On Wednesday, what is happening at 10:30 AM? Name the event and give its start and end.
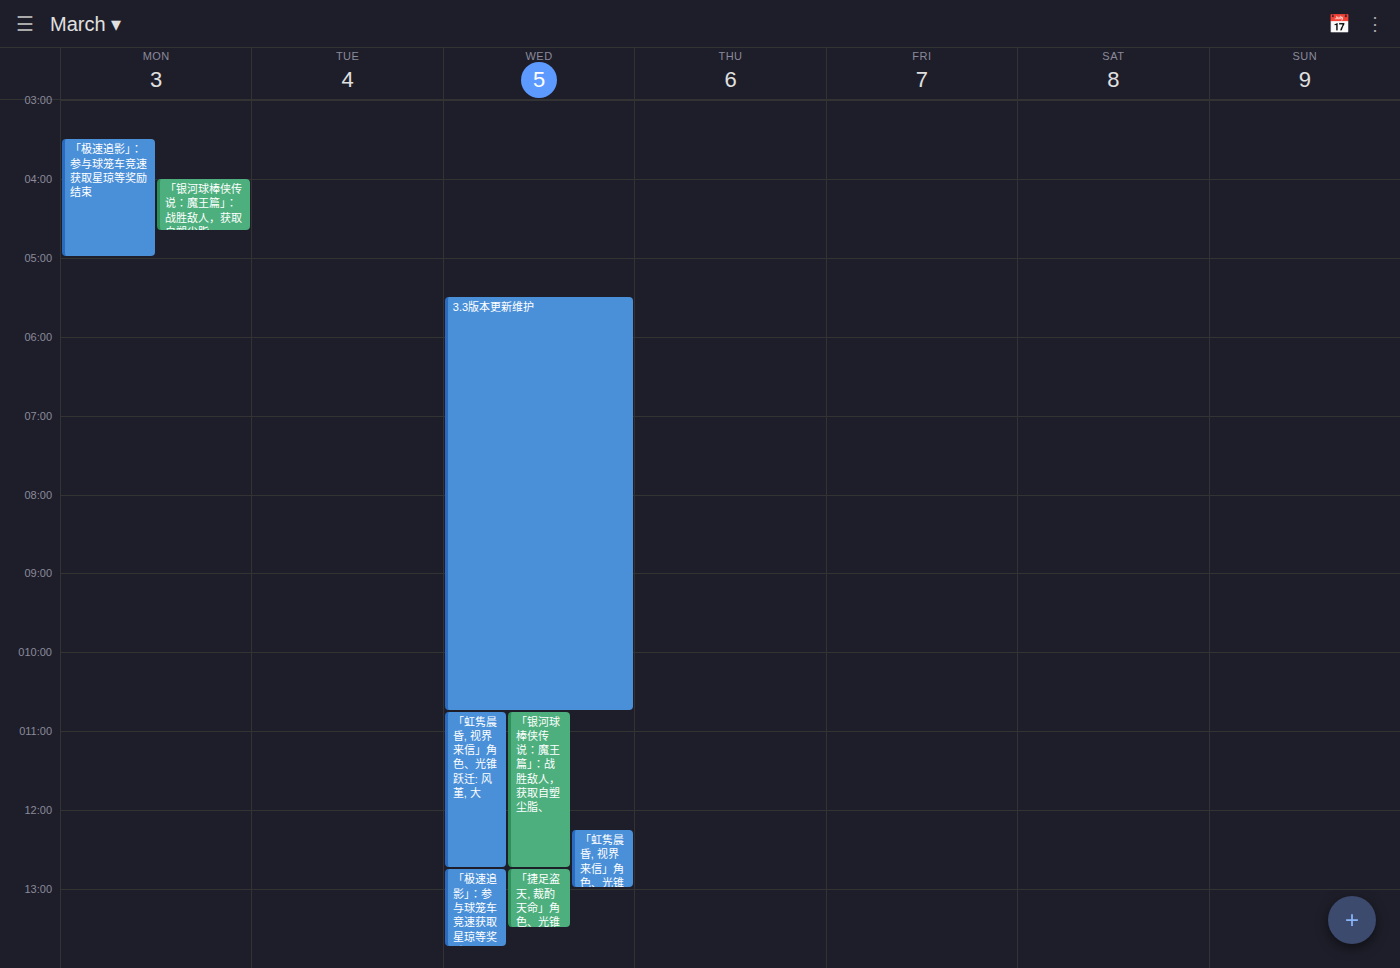
"3.3版本更新维护", 5:30 AM to 10:45 AM